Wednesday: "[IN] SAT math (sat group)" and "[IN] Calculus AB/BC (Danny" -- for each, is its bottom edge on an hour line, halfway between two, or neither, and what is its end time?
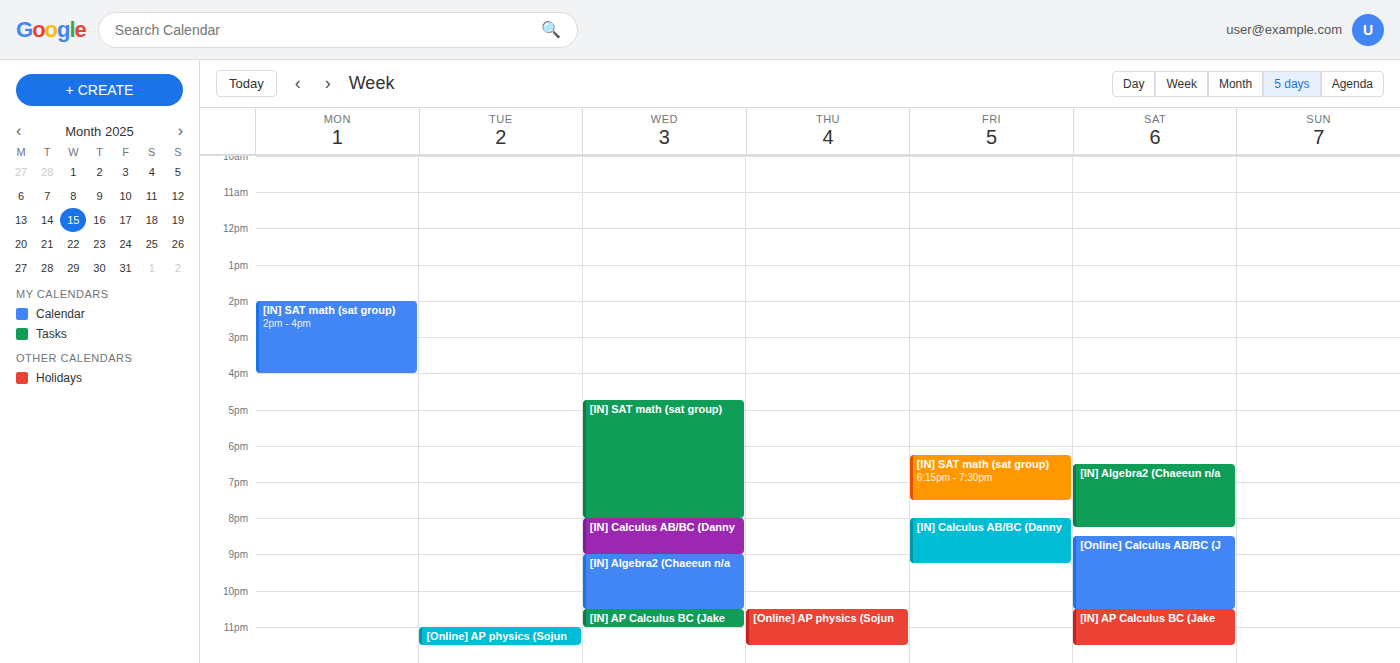
"[IN] SAT math (sat group)": 8:00 PM, exactly on the 8 PM line. "[IN] Calculus AB/BC (Danny": 9:00 PM, exactly on the 9 PM line.